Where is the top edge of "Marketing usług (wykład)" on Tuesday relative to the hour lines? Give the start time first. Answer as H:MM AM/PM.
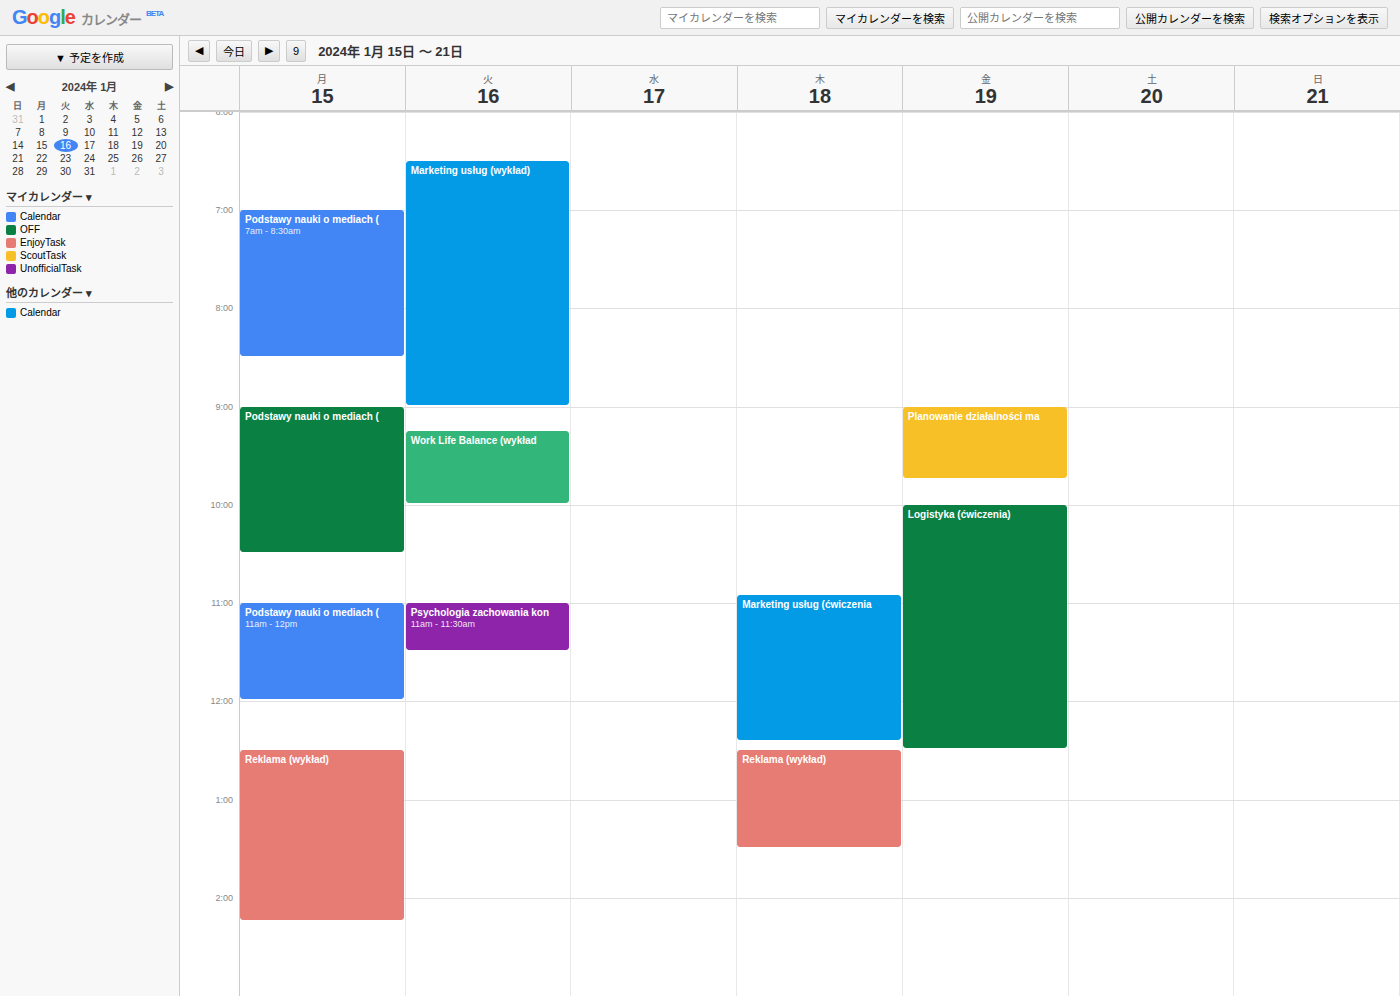
6:30 AM -- halfway between the 6 AM and 7 AM lines.